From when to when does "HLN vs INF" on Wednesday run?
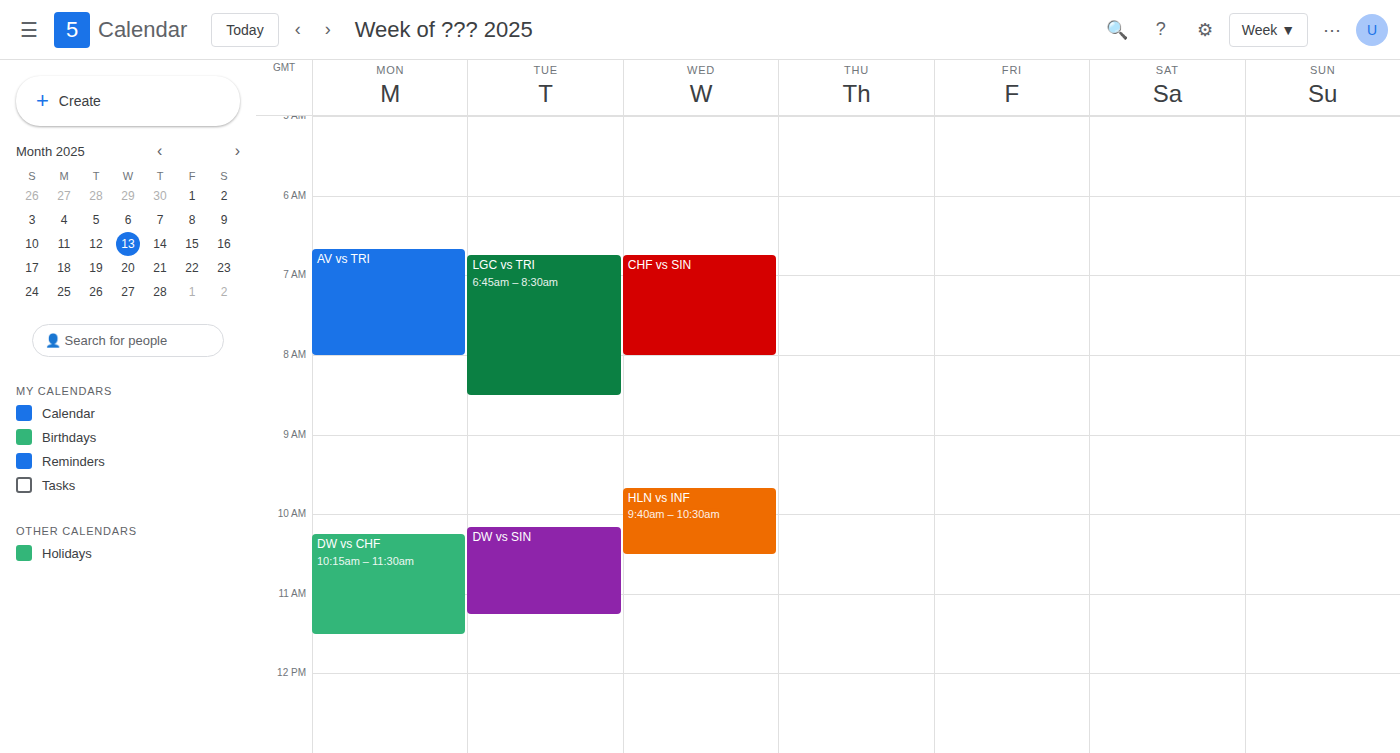
9:40 AM to 10:30 AM